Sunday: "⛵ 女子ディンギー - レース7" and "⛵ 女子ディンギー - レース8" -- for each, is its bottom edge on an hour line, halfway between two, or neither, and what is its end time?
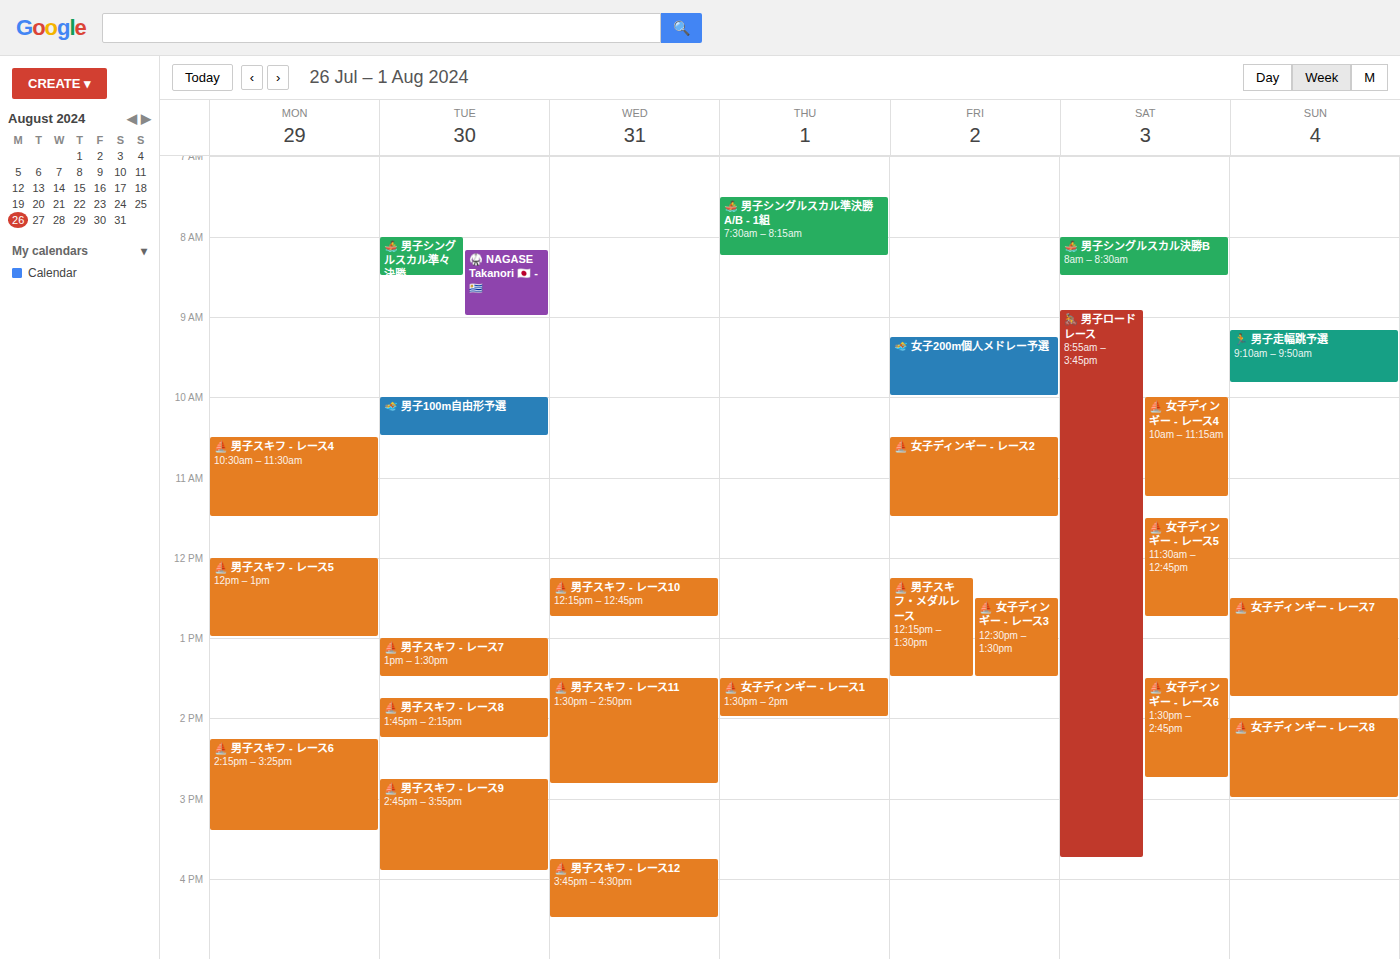
"⛵ 女子ディンギー - レース7": 1:45 PM, neither: three quarters of the way from the 1 PM line to the 2 PM line. "⛵ 女子ディンギー - レース8": 3:00 PM, exactly on the 3 PM line.